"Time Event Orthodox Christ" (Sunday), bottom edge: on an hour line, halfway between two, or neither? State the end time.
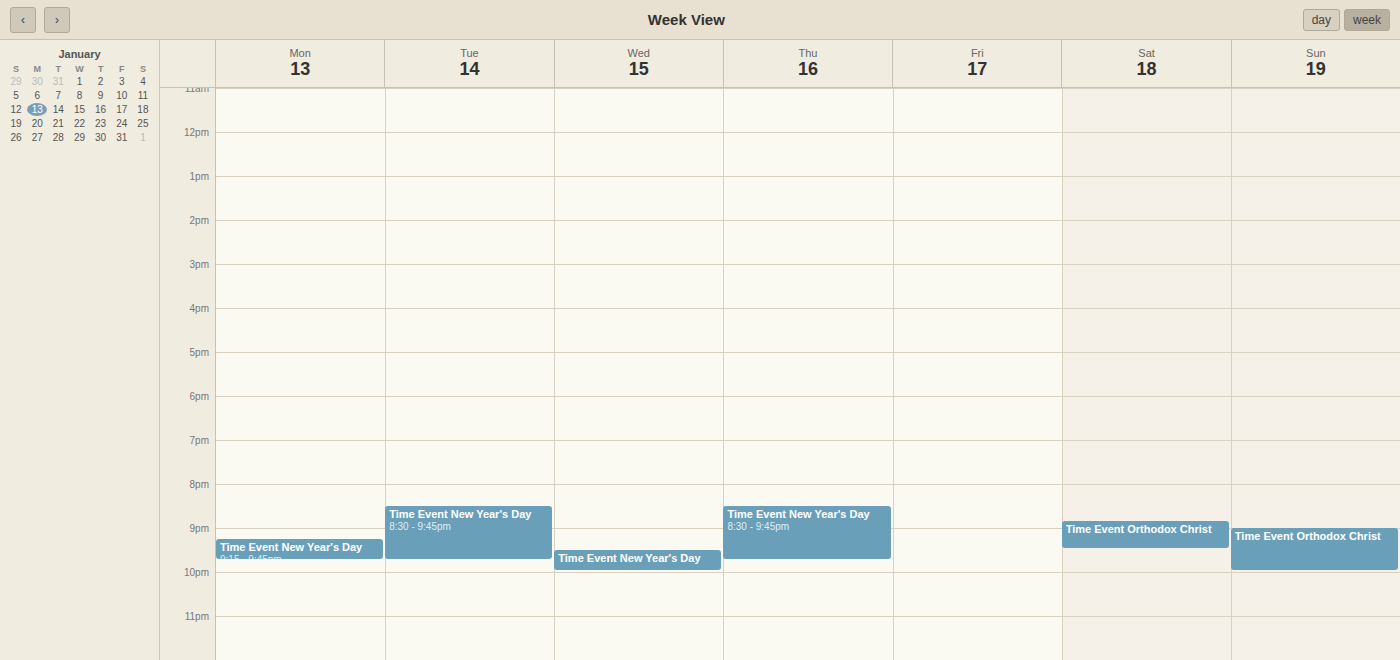
10:00 PM -- exactly on the 10 PM line.